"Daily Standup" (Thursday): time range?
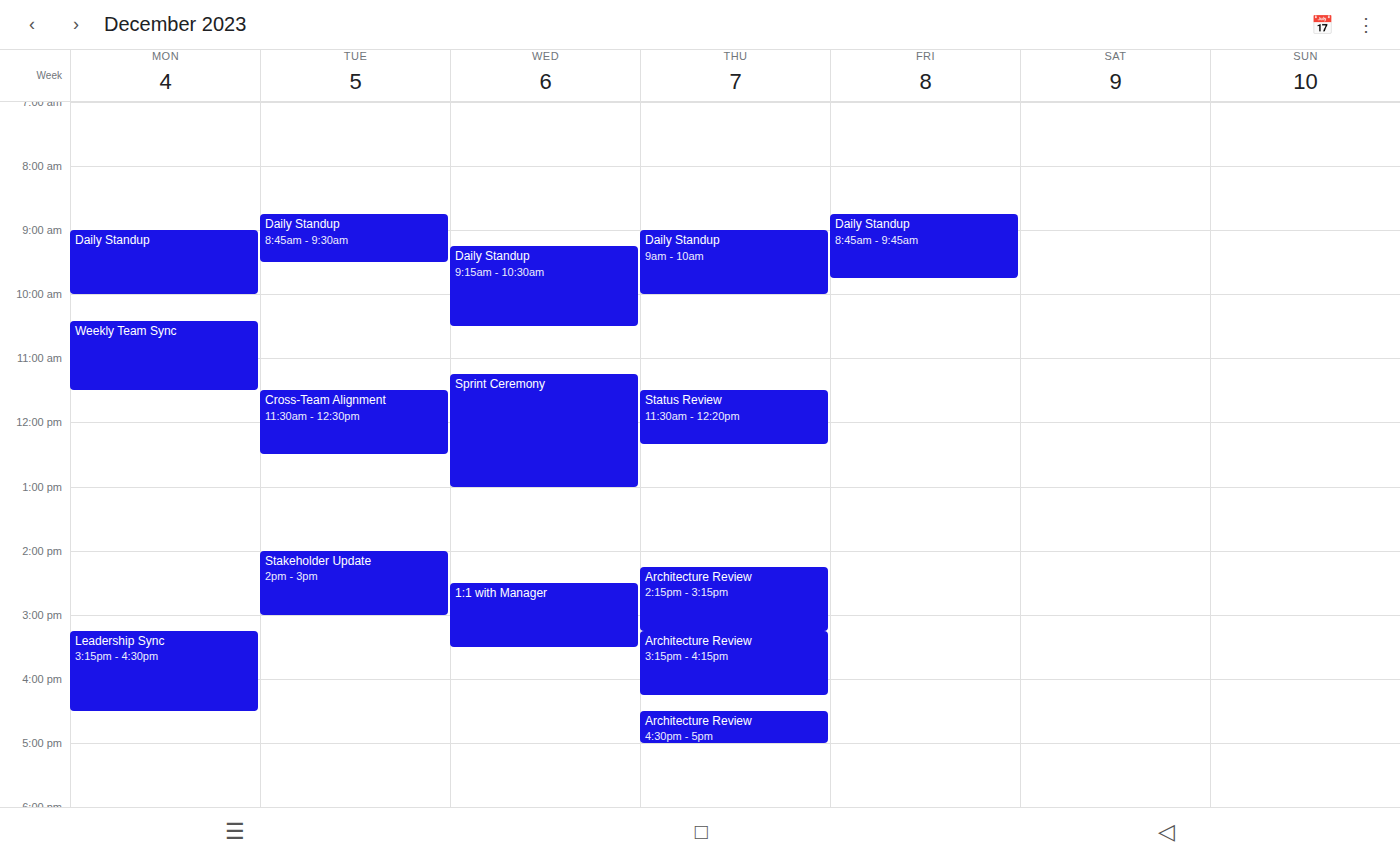
9:00 AM to 10:00 AM